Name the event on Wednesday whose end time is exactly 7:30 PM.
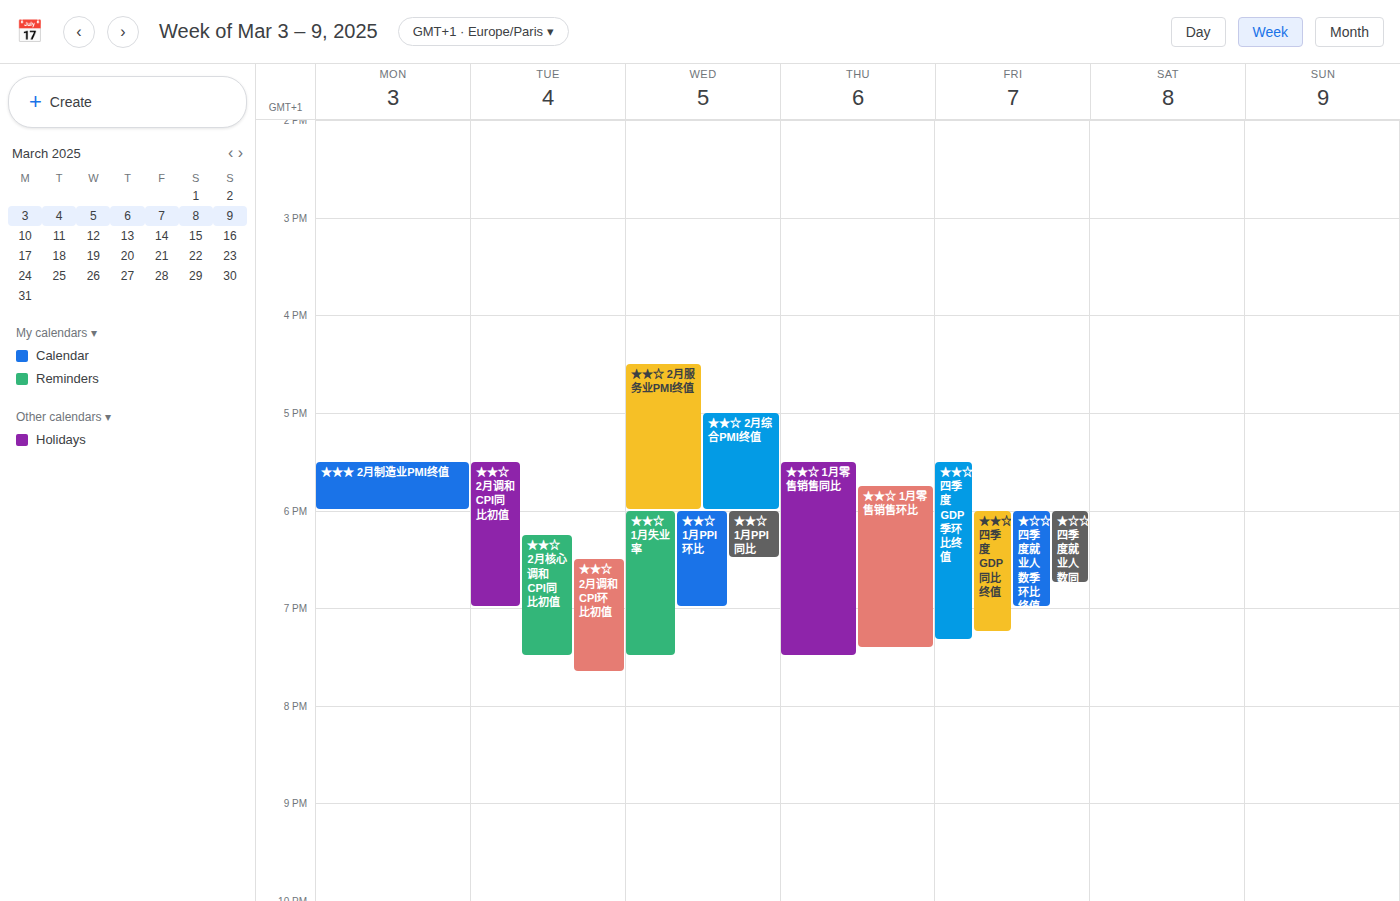
"★★☆ 1月失业率"